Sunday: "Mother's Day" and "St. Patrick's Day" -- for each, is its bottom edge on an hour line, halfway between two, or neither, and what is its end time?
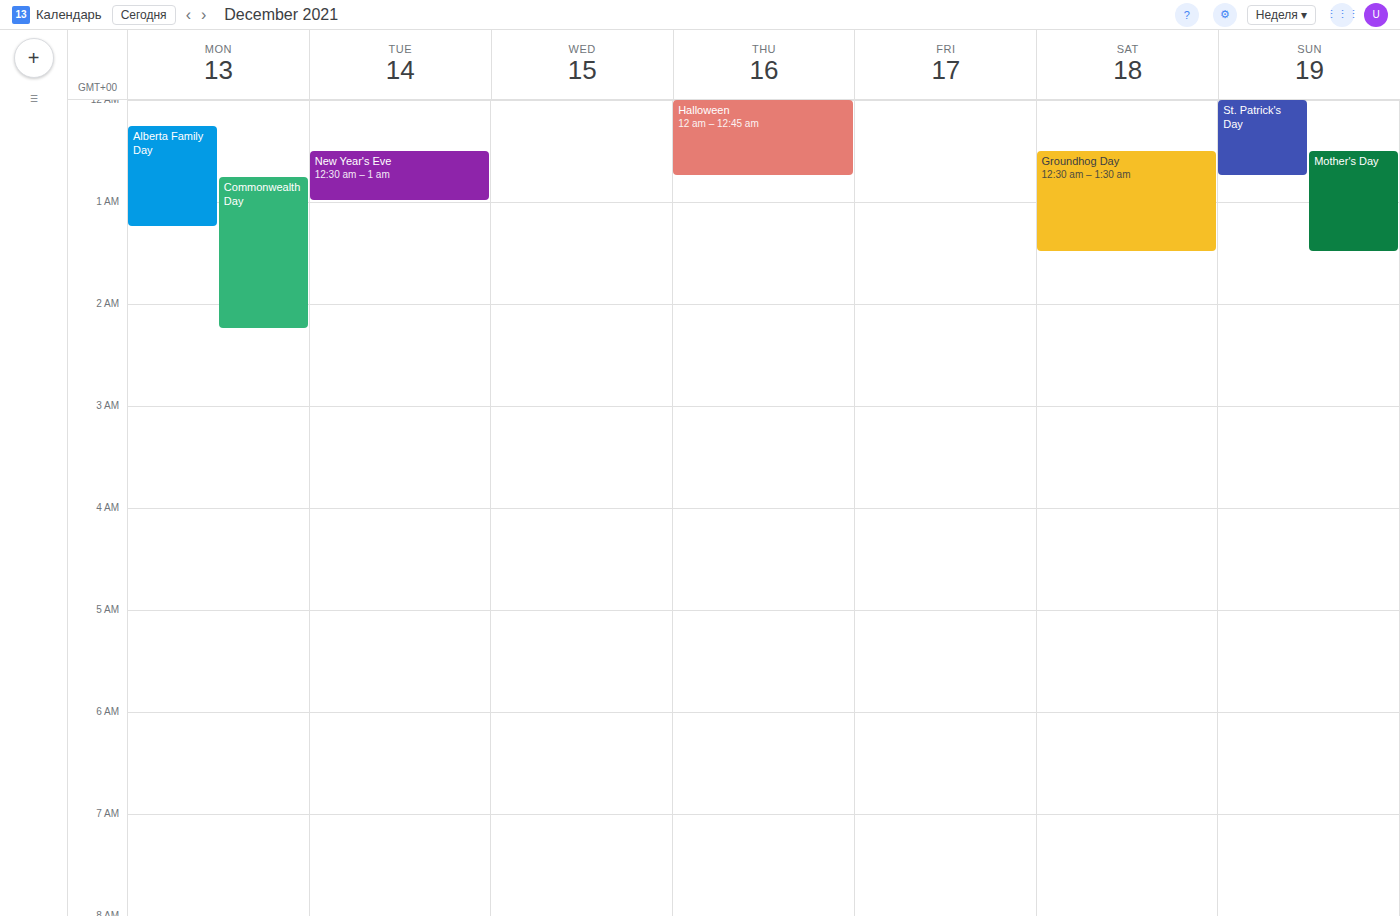
"Mother's Day": 1:30 AM, halfway between the 1 AM and 2 AM lines. "St. Patrick's Day": 12:45 AM, neither: three quarters of the way from the 12 AM line to the 1 AM line.